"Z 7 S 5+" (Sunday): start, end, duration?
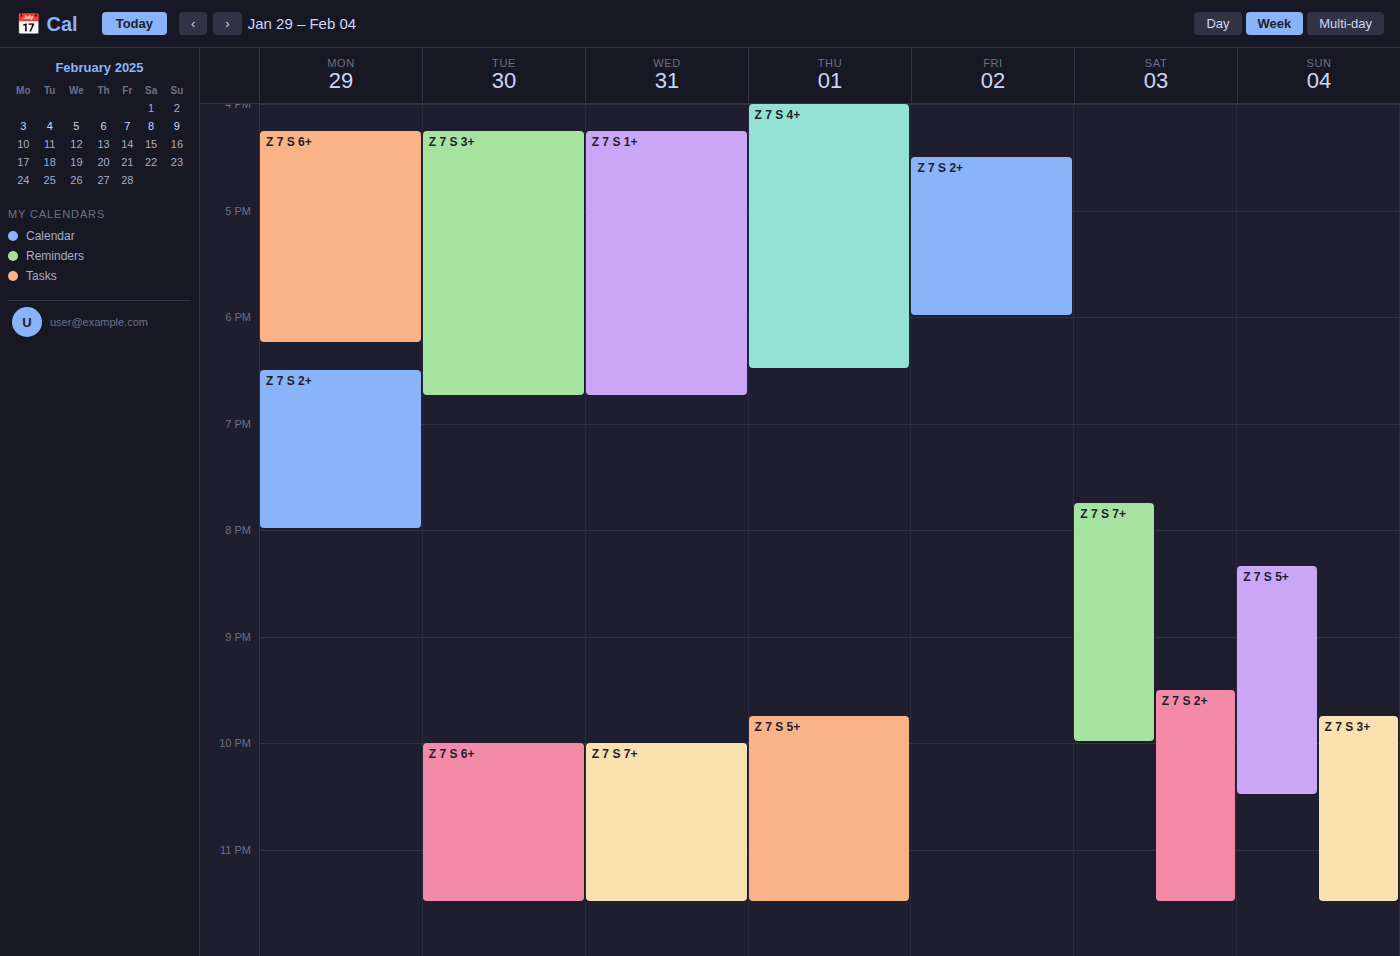
8:20 PM to 10:30 PM, 2 hours 10 minutes